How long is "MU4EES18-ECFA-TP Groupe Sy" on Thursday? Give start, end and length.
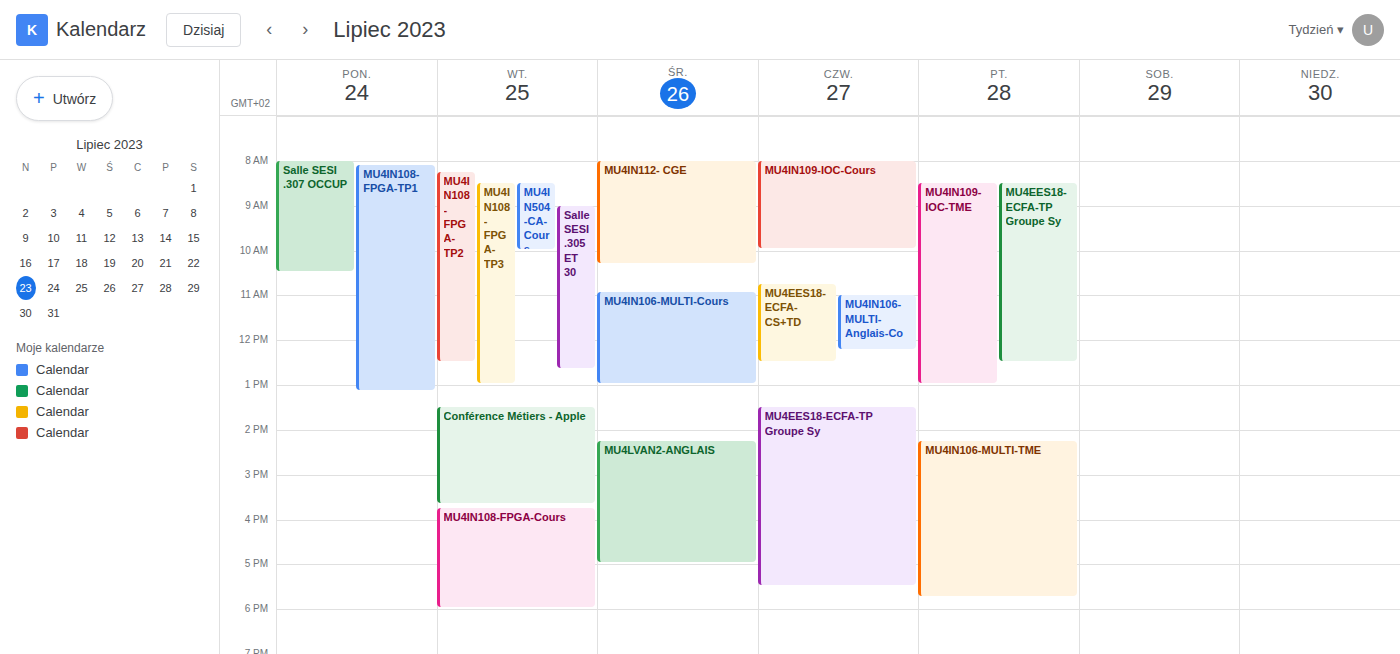
1:30 PM to 5:30 PM, 4 hours